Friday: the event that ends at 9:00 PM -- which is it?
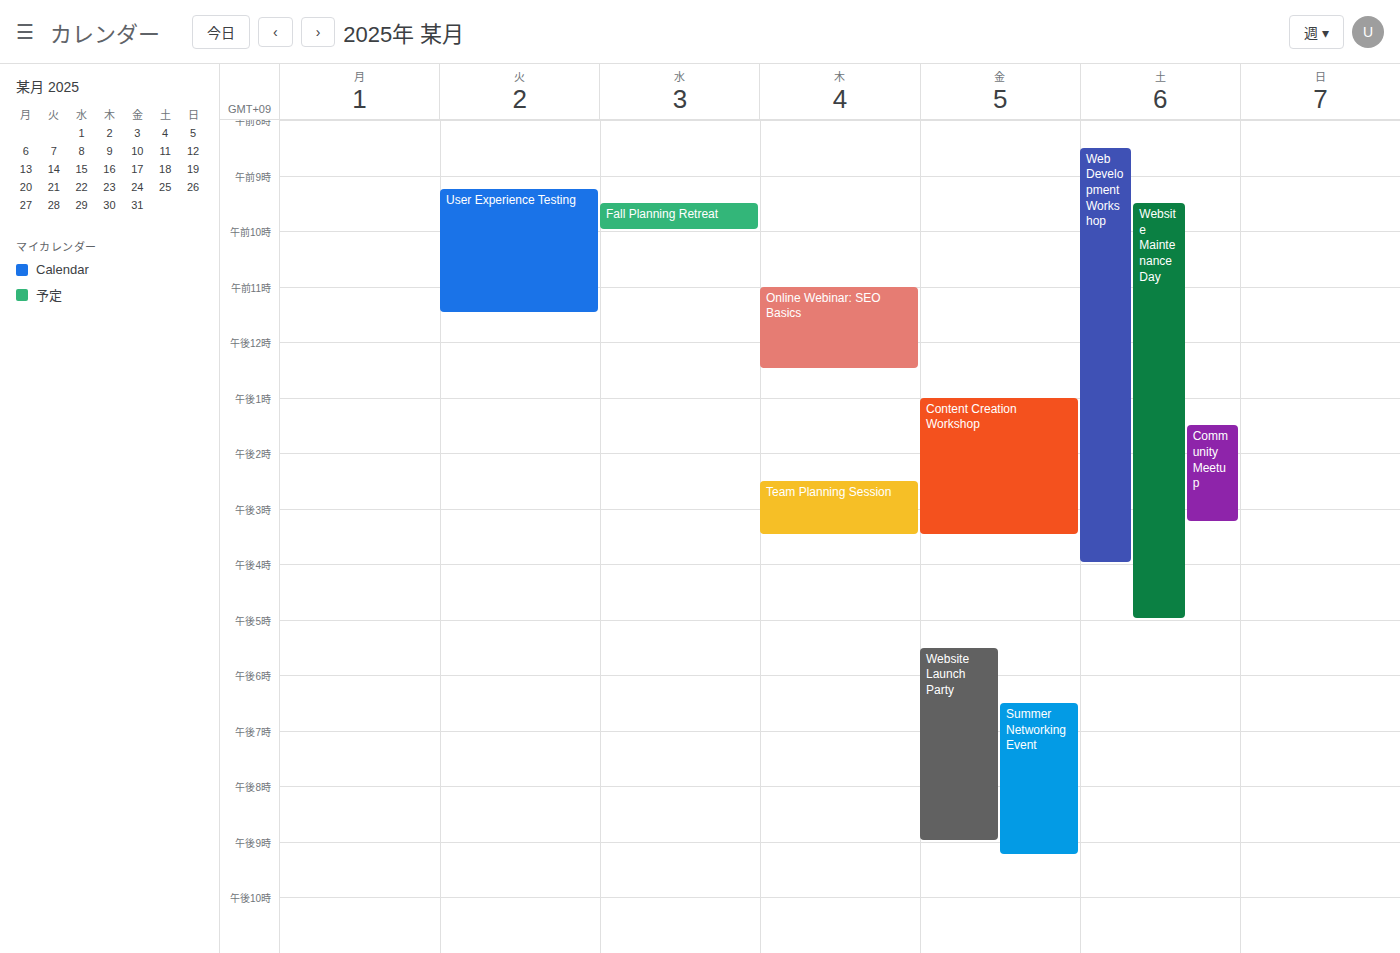
"Website Launch Party"